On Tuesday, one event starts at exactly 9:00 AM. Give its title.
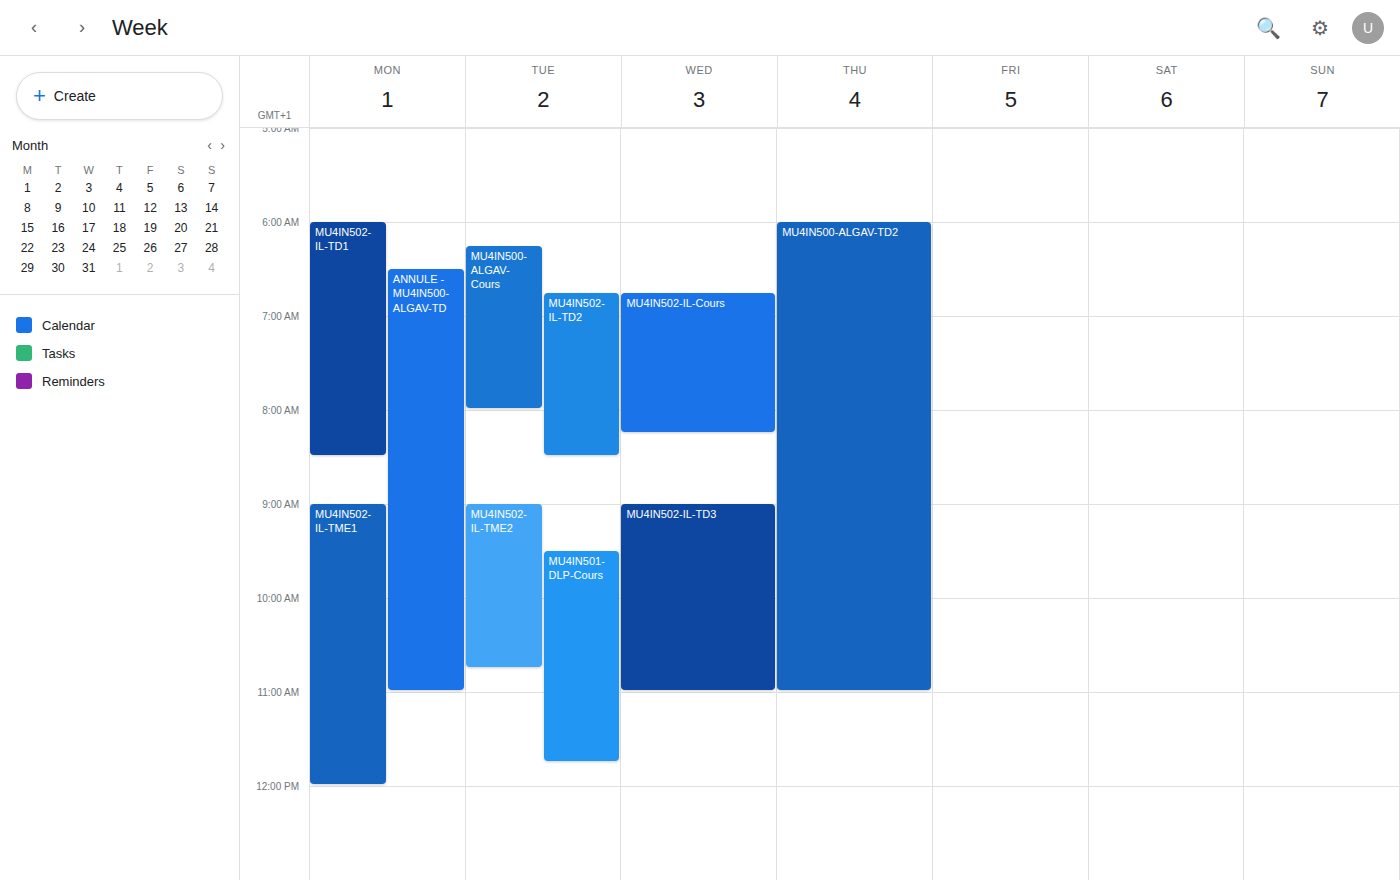
"MU4IN502-IL-TME2"